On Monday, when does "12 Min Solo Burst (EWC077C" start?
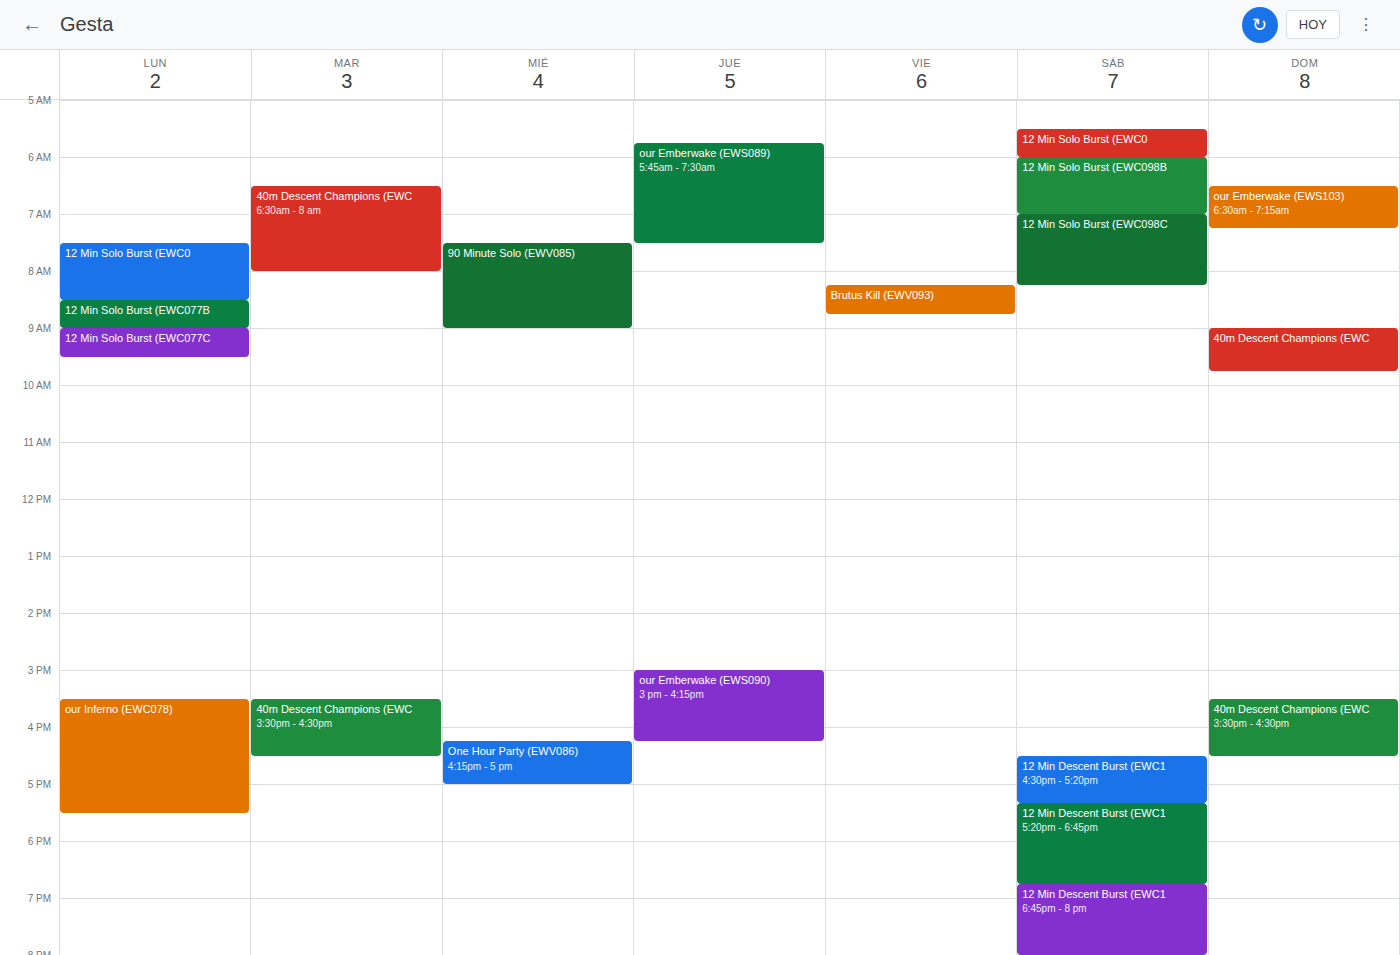
9:00 AM